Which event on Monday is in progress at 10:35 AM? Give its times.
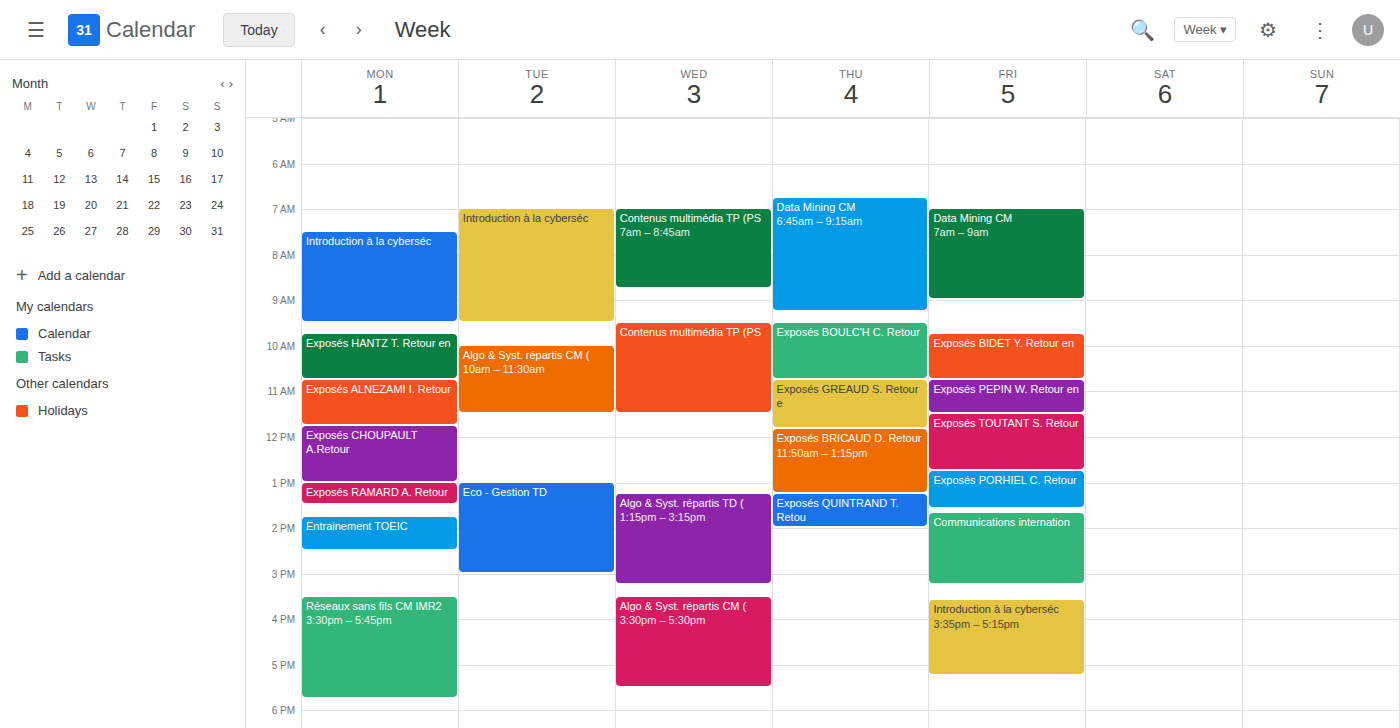
"Exposés HANTZ T. Retour en", 9:45 AM to 10:45 AM